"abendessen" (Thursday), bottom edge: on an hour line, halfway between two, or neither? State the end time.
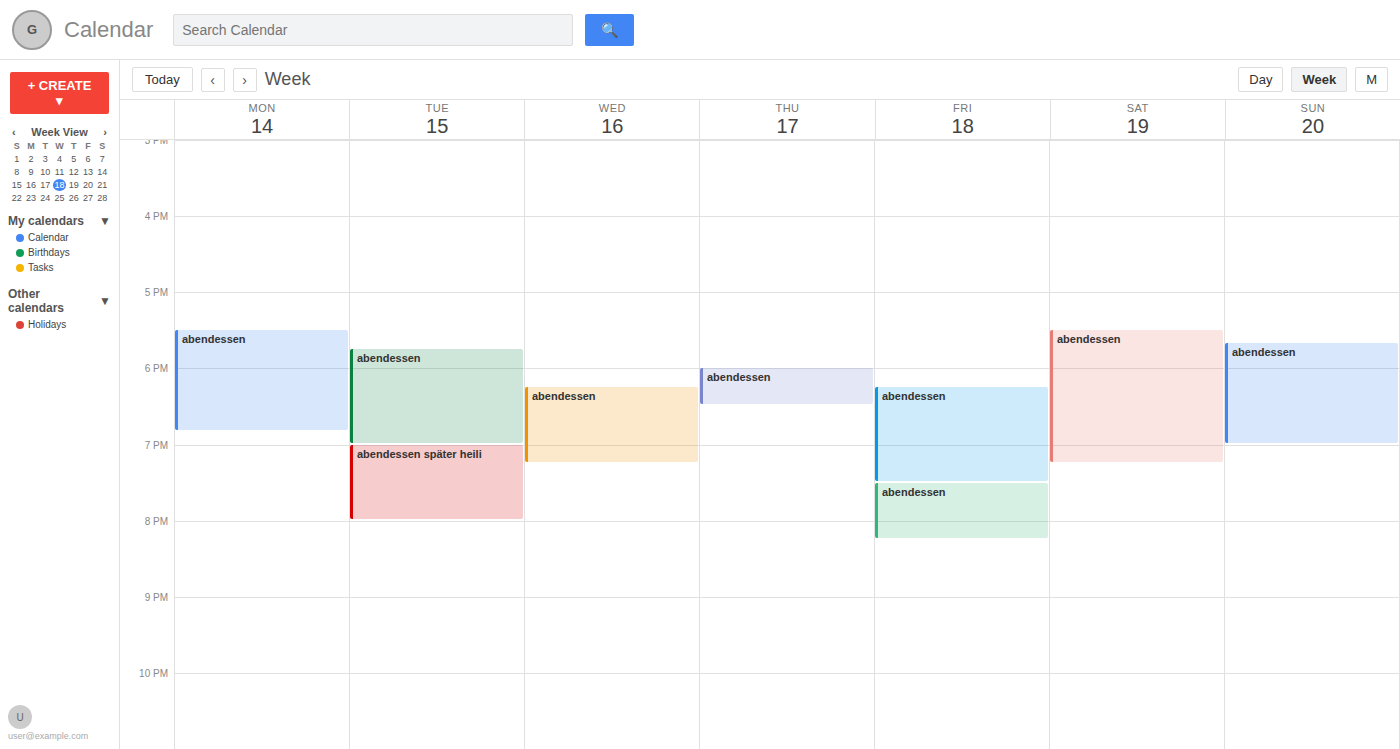
6:30 PM -- halfway between the 6 PM and 7 PM lines.